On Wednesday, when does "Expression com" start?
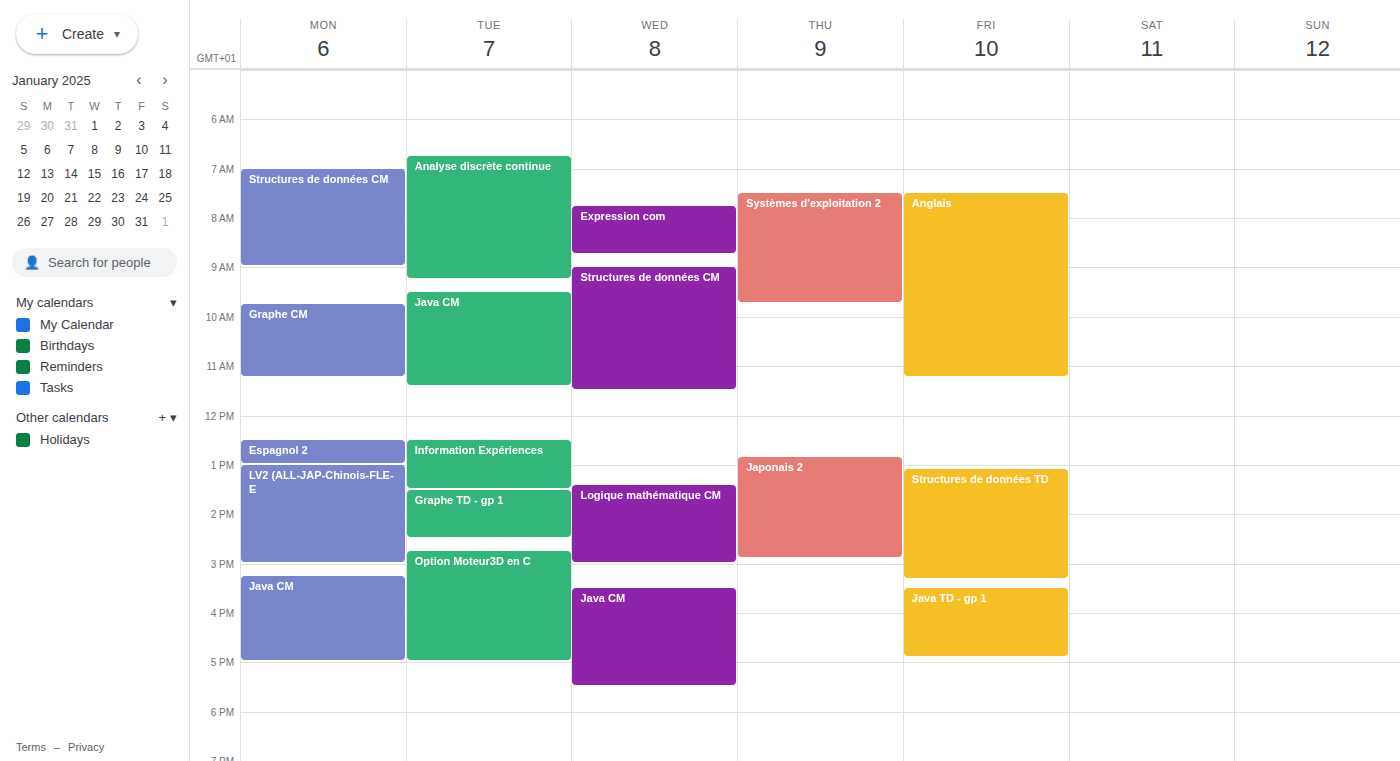
7:45 AM